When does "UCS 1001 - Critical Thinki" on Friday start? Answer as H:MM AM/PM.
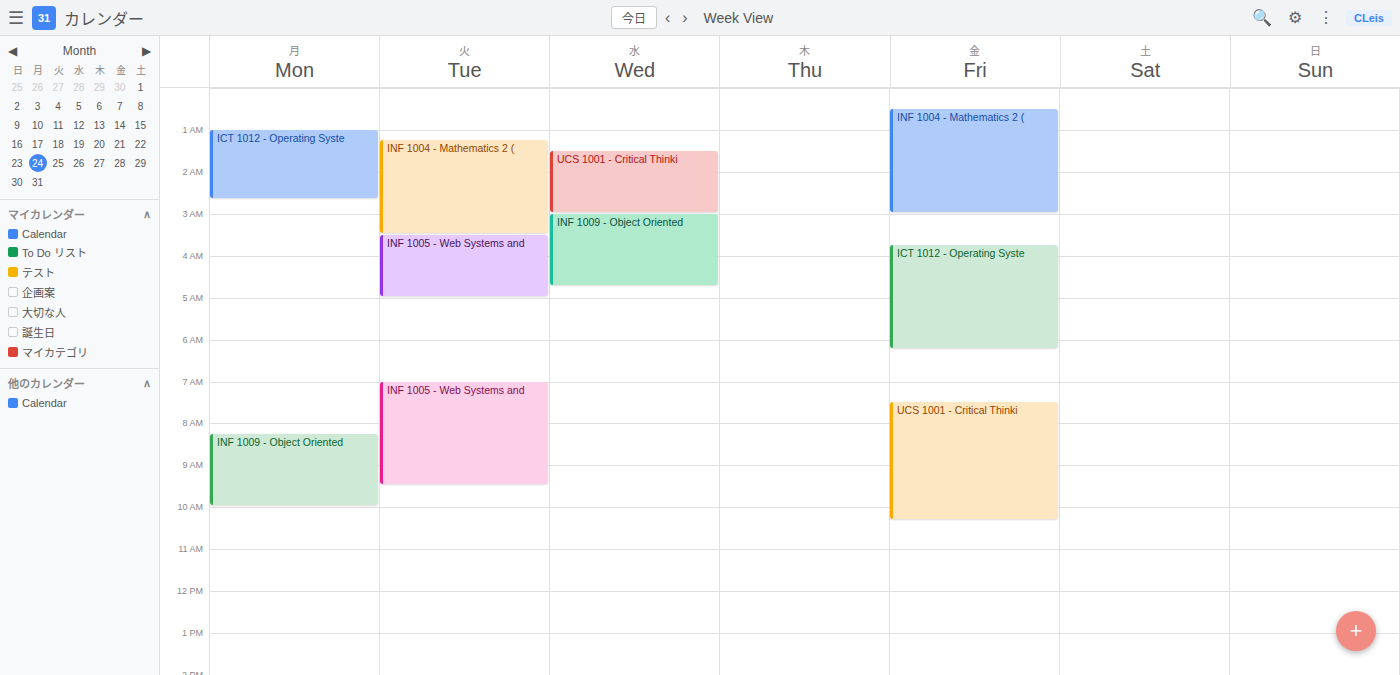
7:30 AM